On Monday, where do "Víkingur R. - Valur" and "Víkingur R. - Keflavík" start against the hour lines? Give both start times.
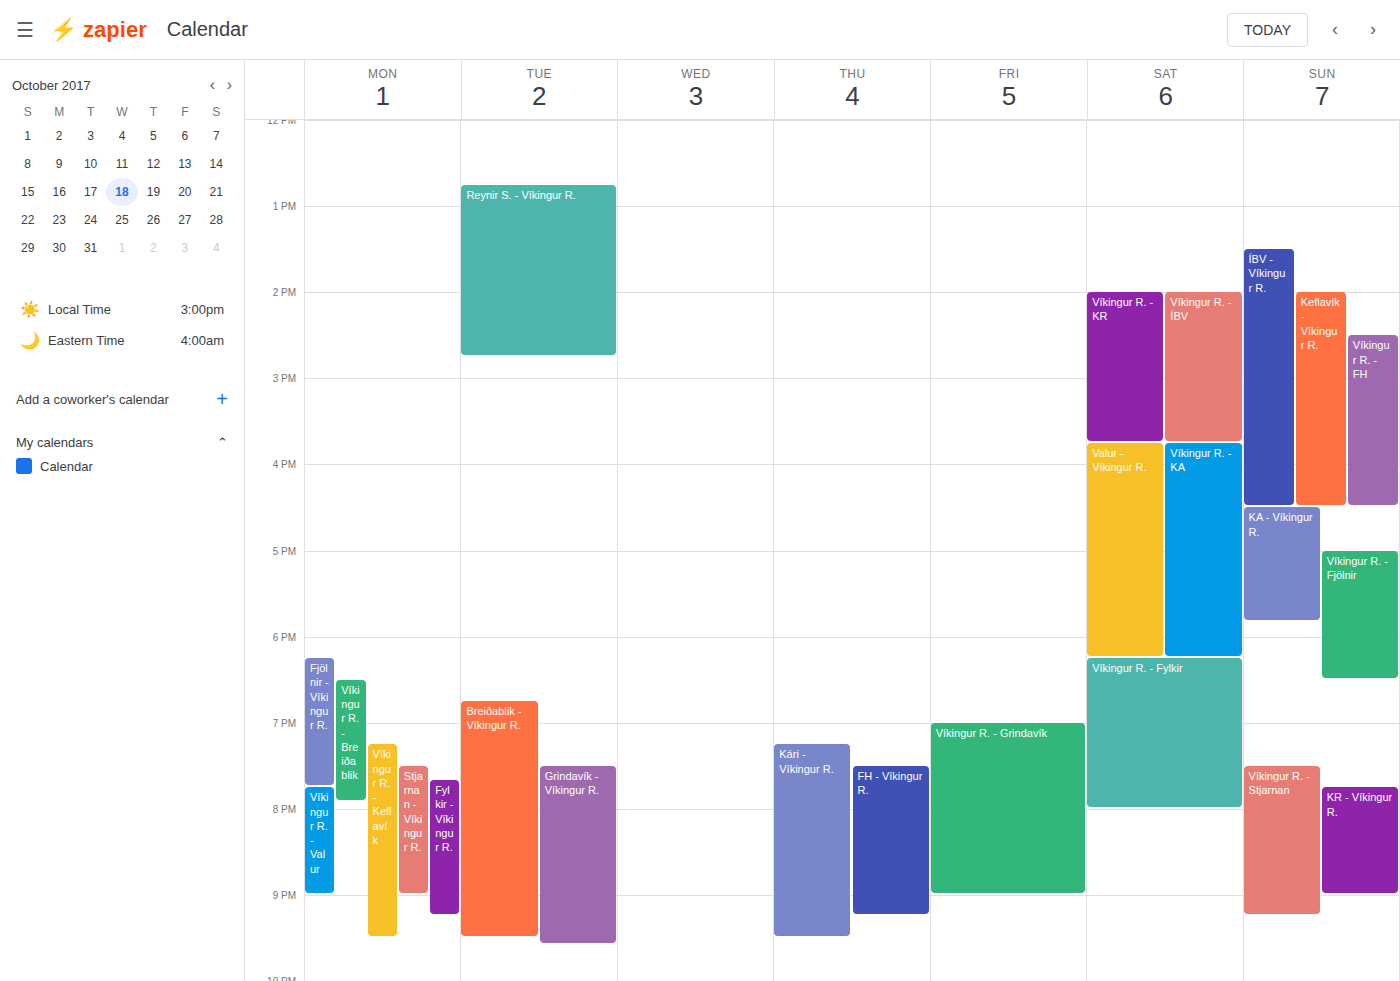
"Víkingur R. - Valur": 7:45 PM, neither: three quarters of the way from the 7 PM line to the 8 PM line. "Víkingur R. - Keflavík": 7:15 PM, neither: a quarter of the way from the 7 PM line to the 8 PM line.